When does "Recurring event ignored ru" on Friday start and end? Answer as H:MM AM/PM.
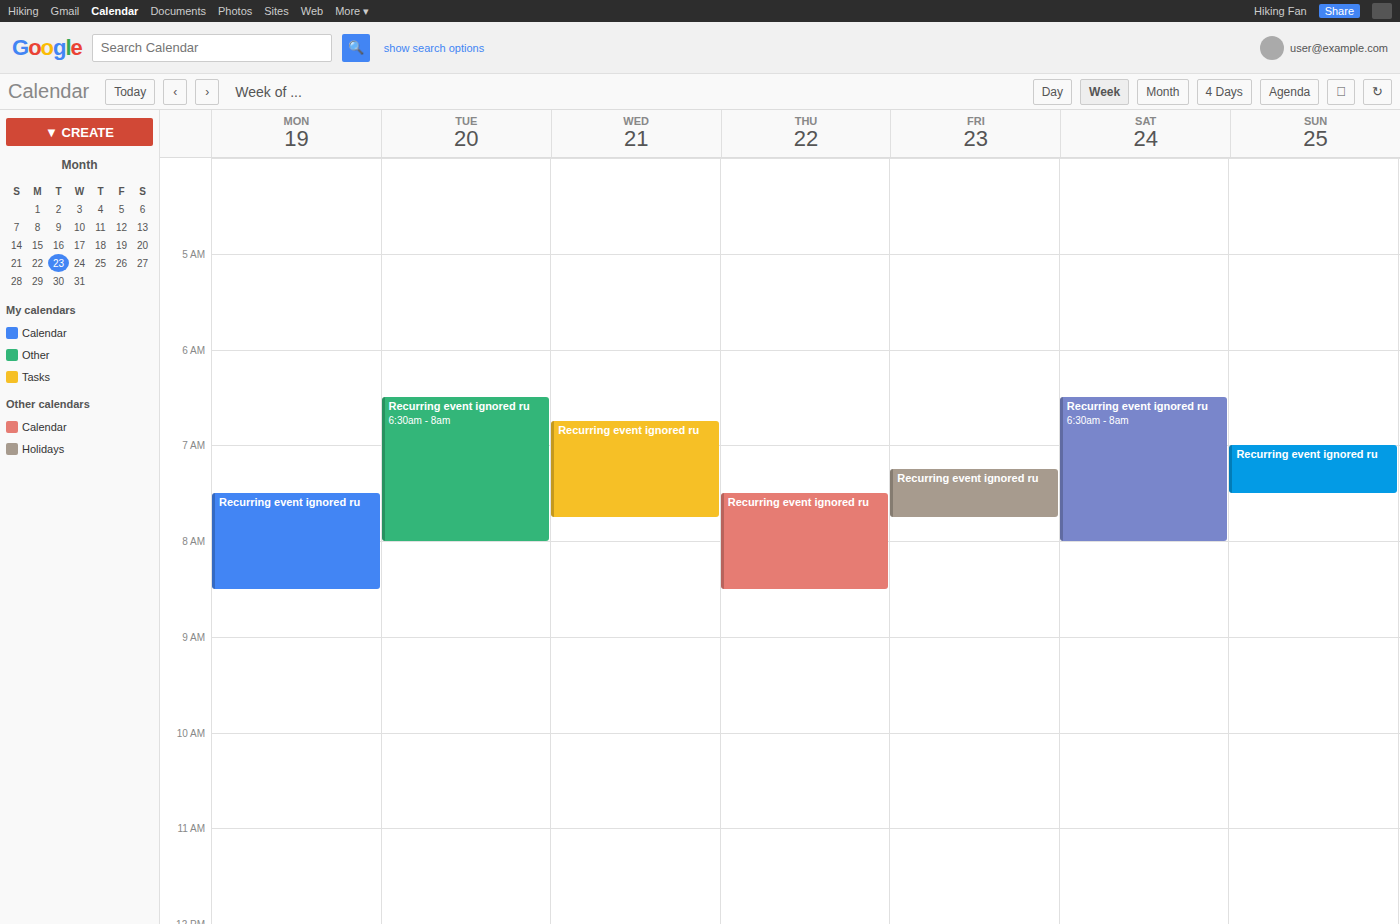
7:15 AM to 7:45 AM